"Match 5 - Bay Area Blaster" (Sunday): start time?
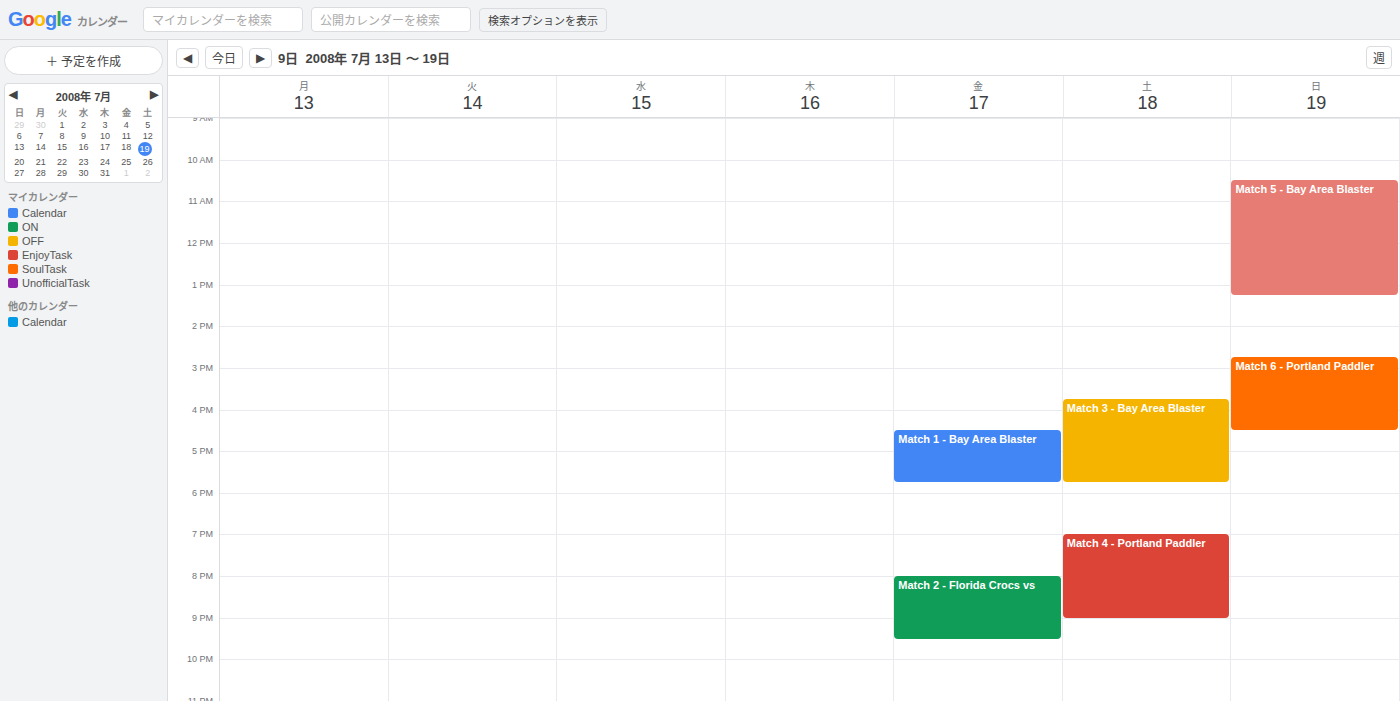
10:30 AM